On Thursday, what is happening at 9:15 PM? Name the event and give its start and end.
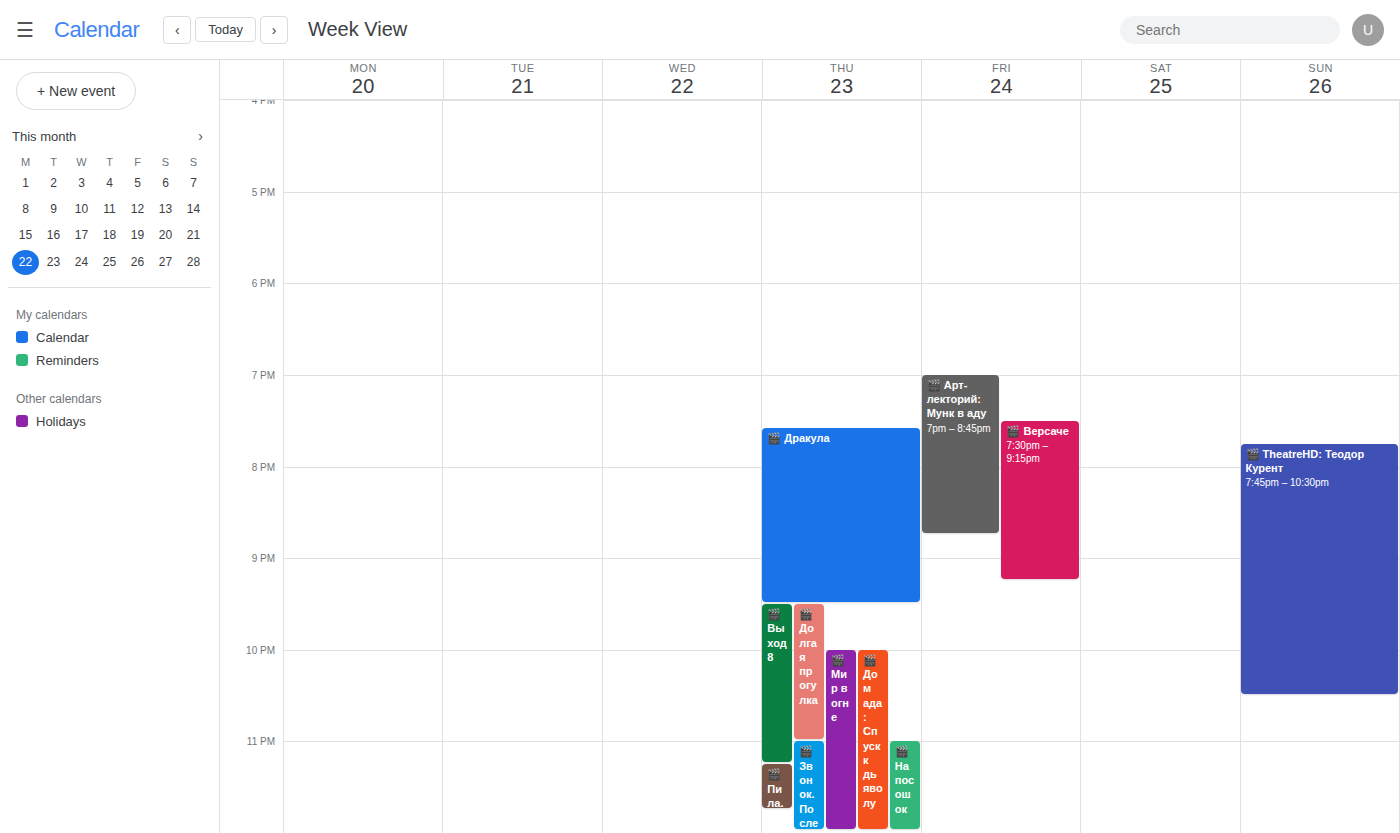
"🎬 Дракула", 7:35 PM to 9:30 PM